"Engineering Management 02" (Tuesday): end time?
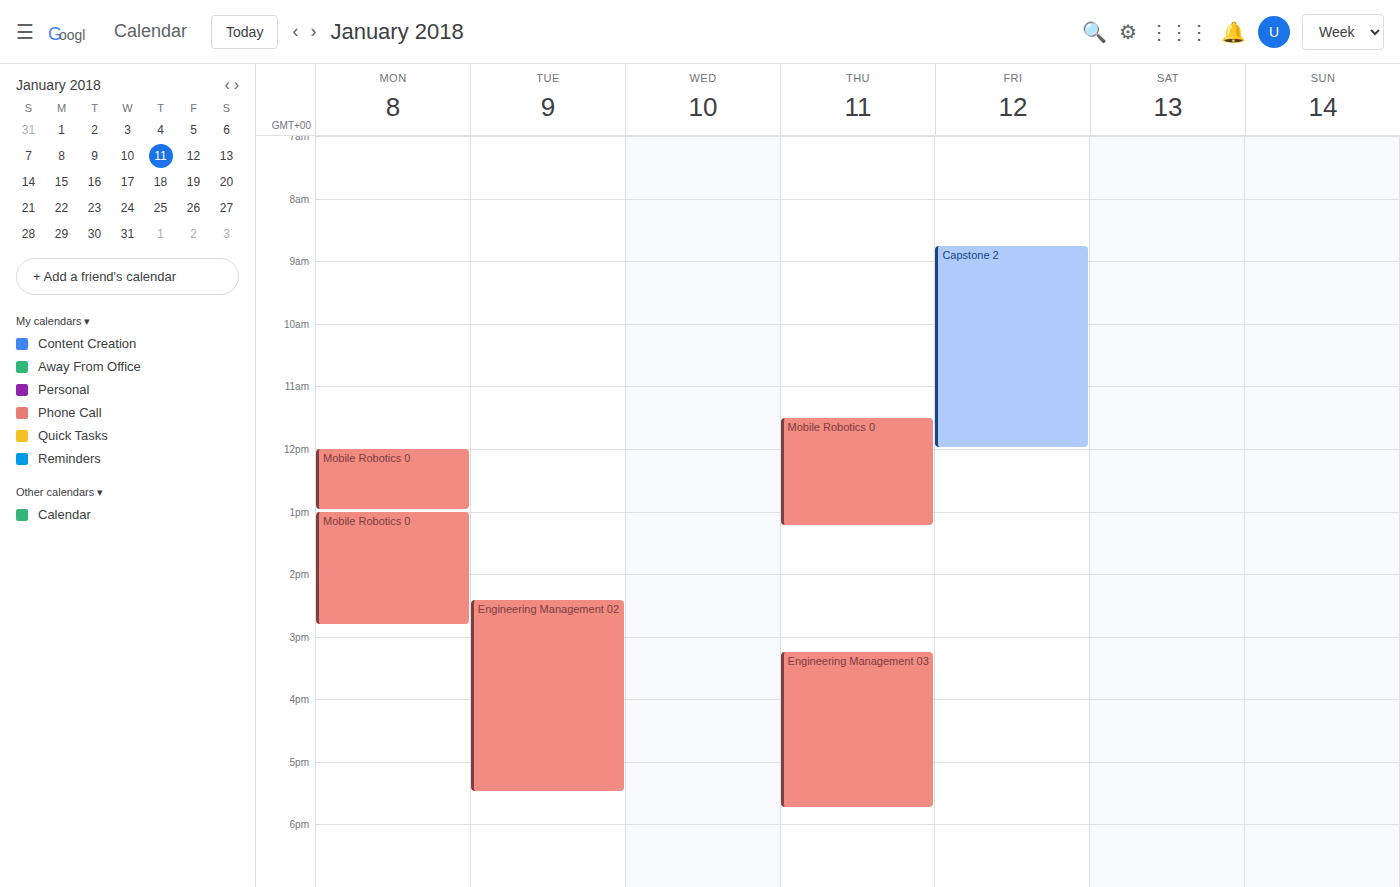
5:30 PM